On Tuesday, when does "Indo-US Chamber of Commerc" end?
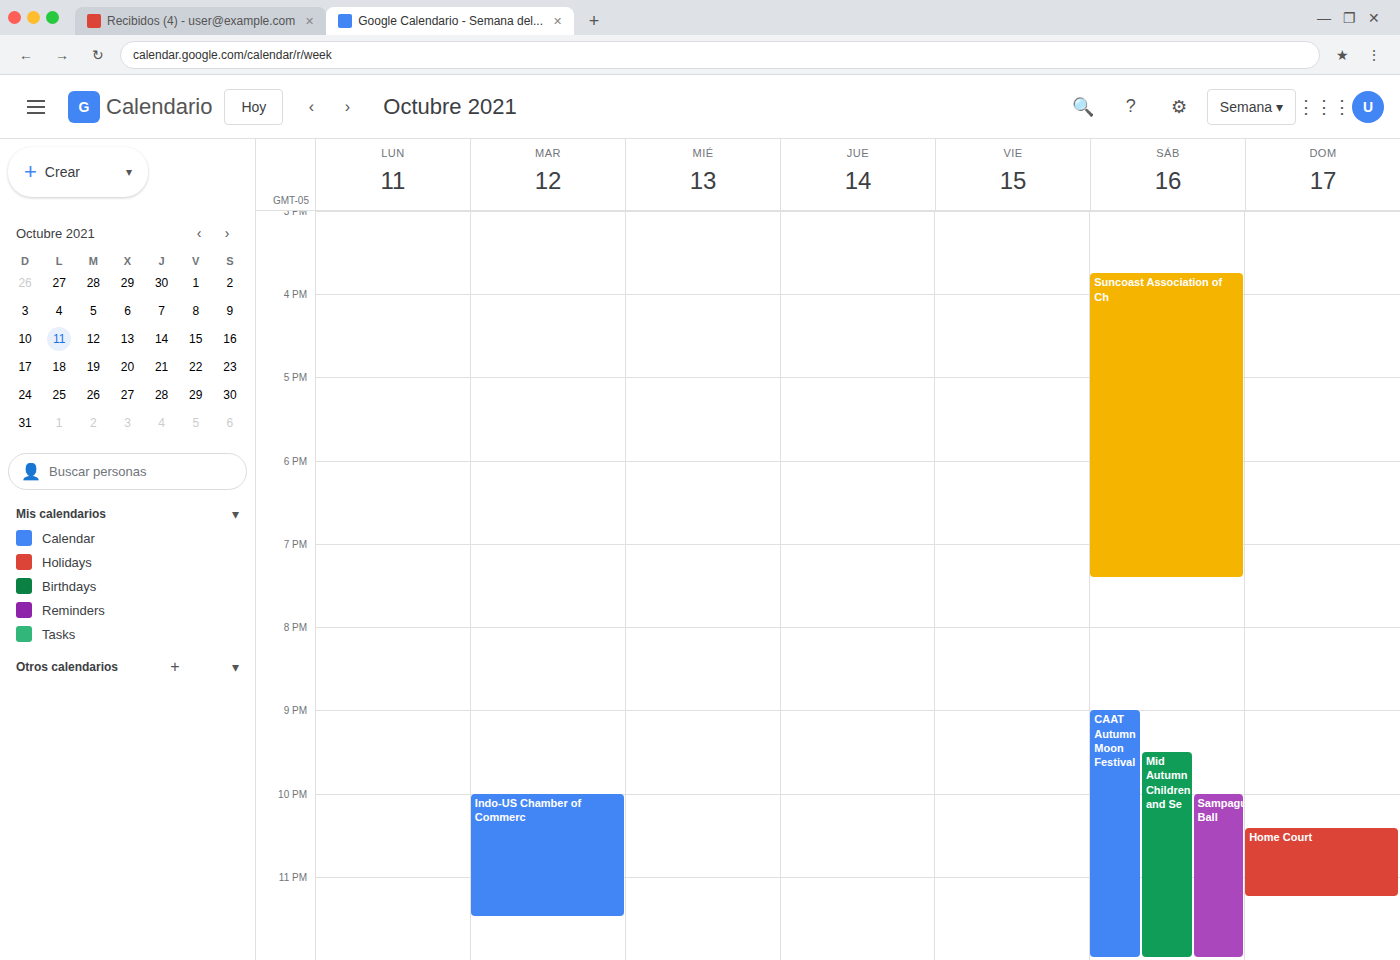
11:30 PM